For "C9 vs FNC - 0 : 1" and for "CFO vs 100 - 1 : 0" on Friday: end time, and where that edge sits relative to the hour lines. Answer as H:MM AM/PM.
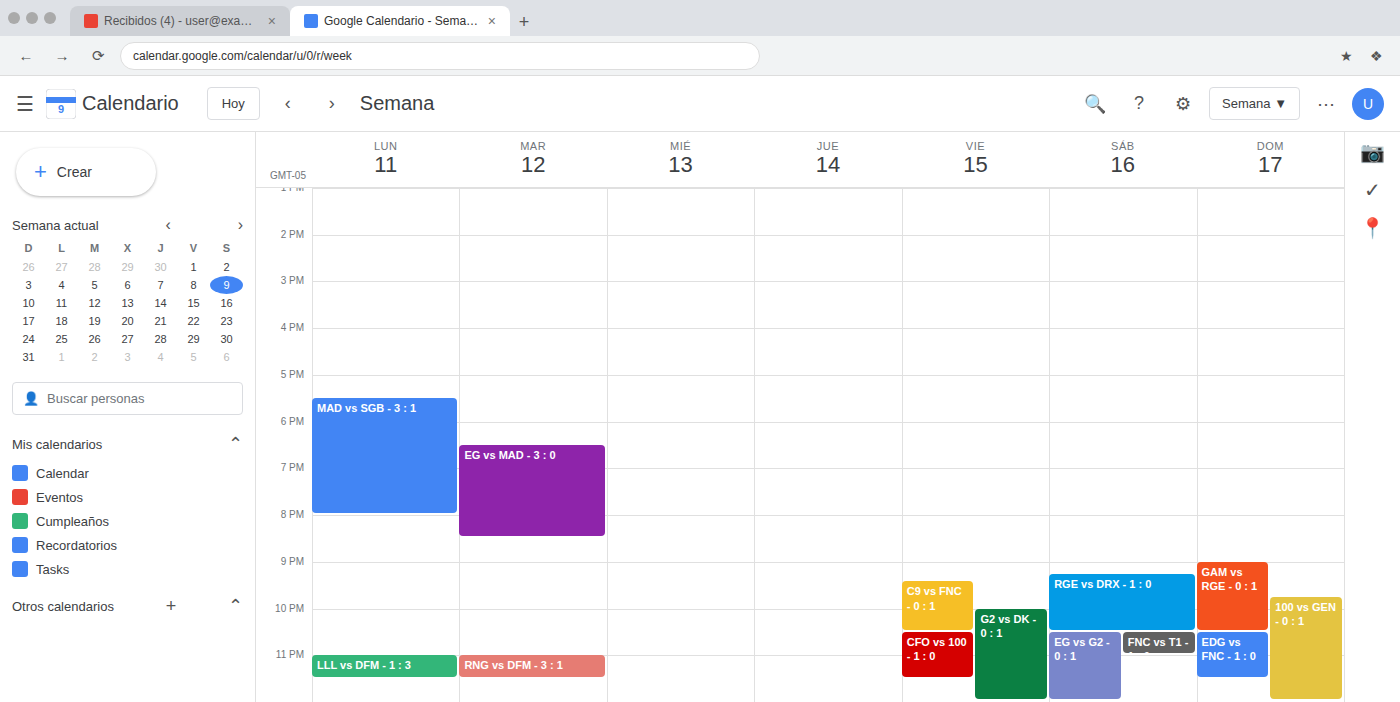
"C9 vs FNC - 0 : 1": 10:30 PM, halfway between the 10 PM and 11 PM lines. "CFO vs 100 - 1 : 0": 11:30 PM, halfway between the 11 PM and 12 AM lines.